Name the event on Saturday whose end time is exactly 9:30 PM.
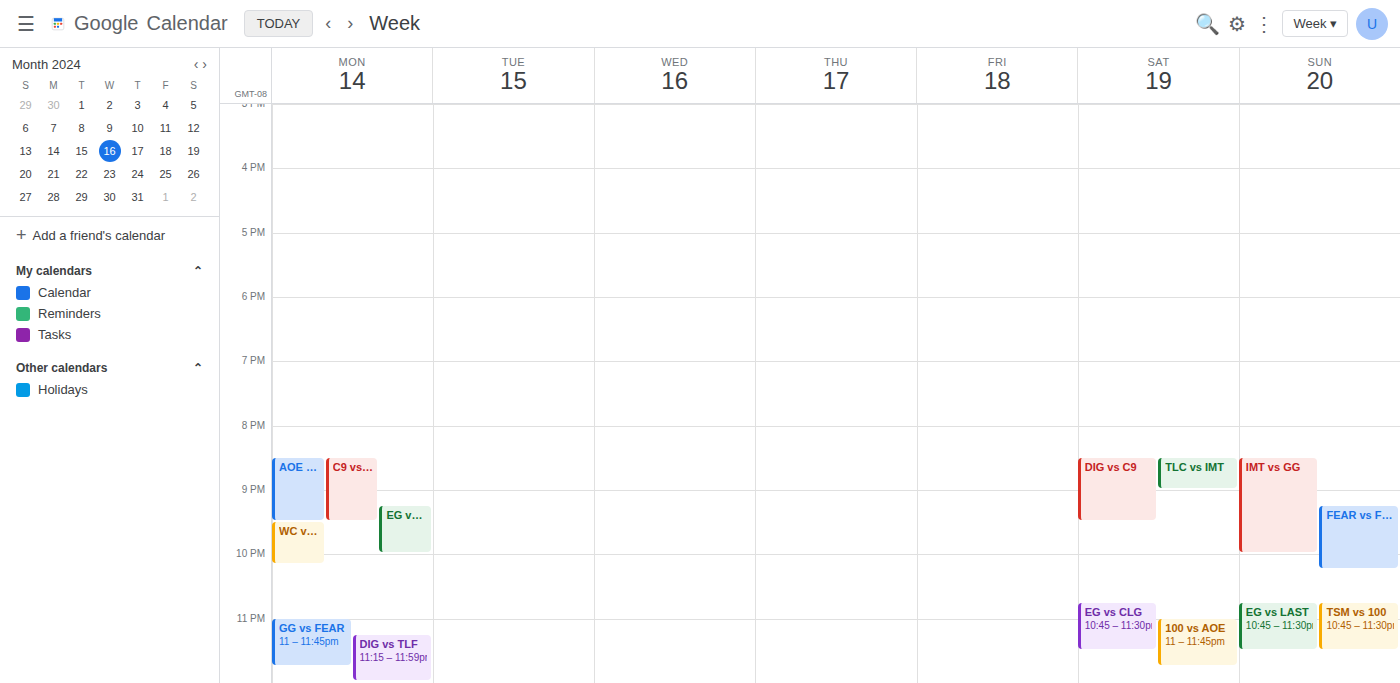
"DIG vs C9"